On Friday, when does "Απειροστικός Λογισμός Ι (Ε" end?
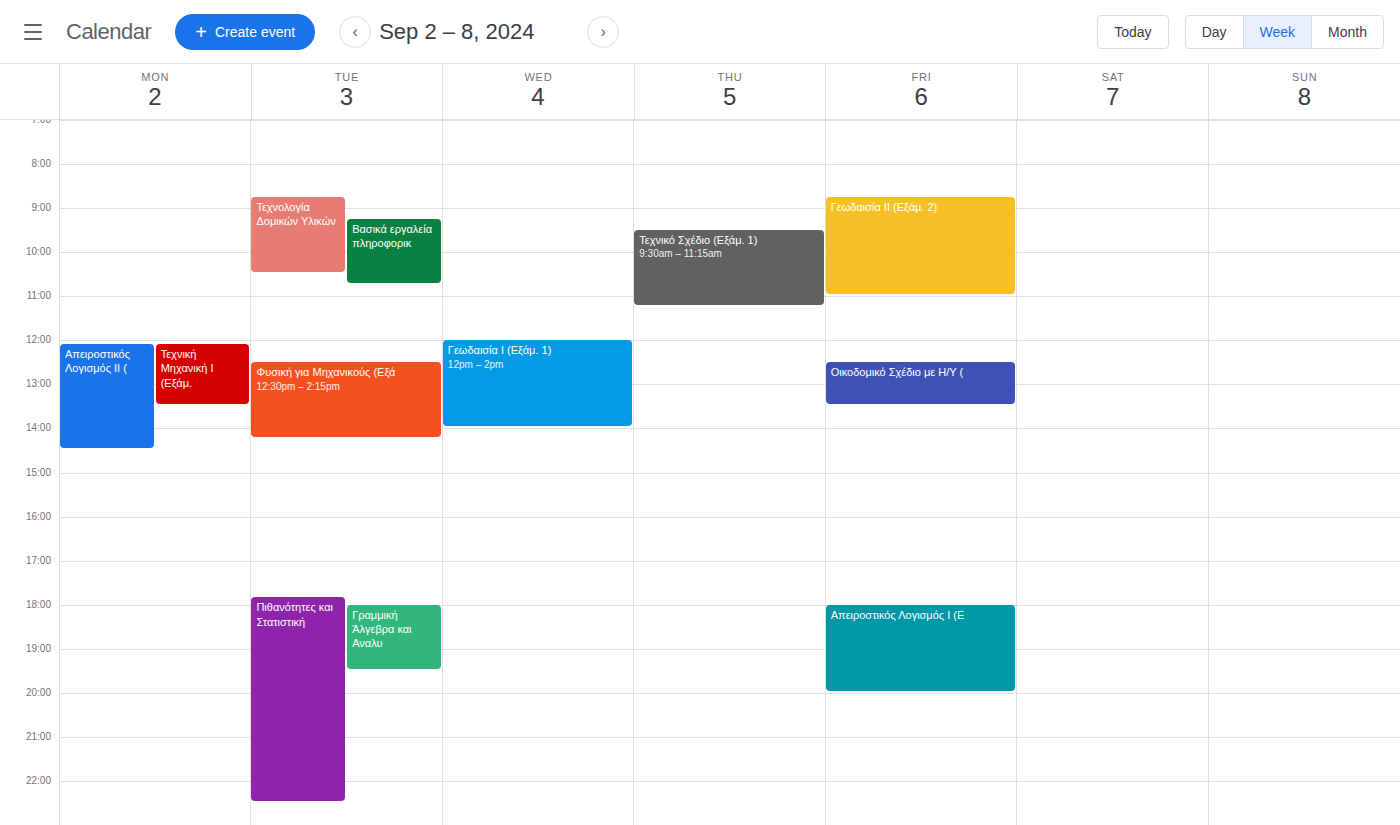
20:00